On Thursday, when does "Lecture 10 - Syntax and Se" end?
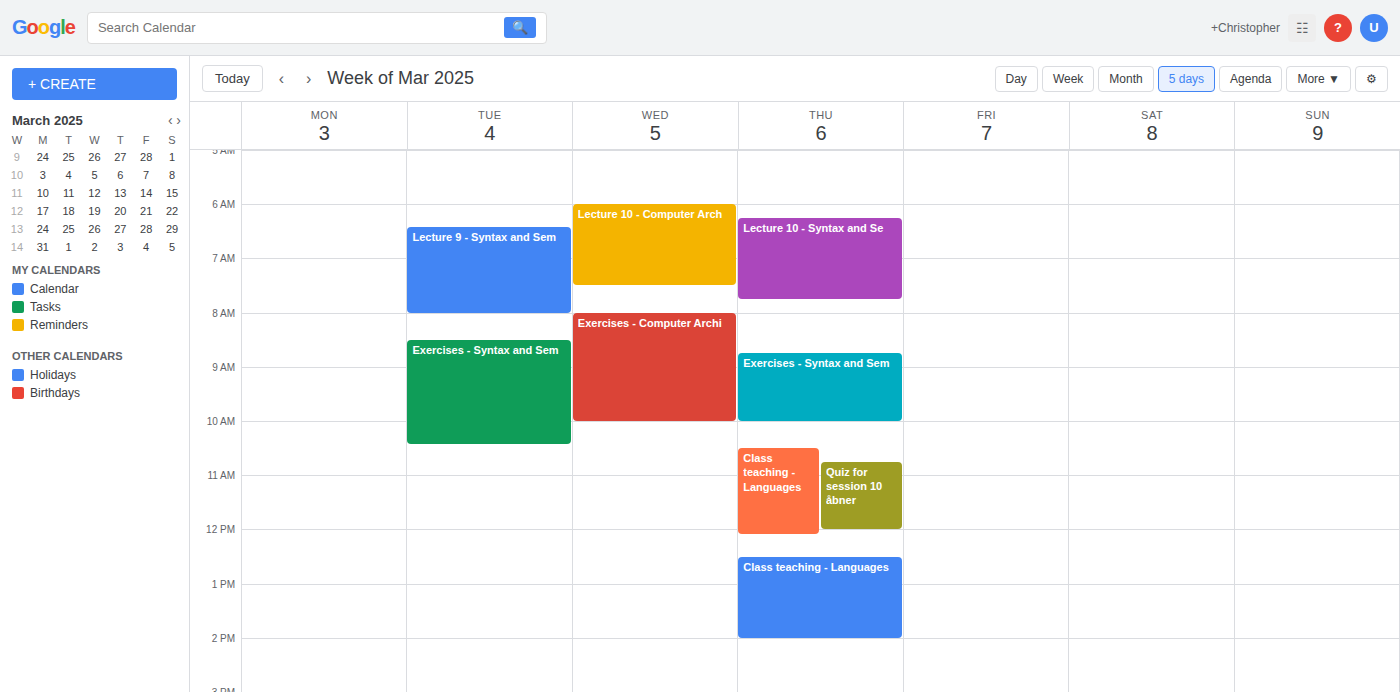
7:45 AM